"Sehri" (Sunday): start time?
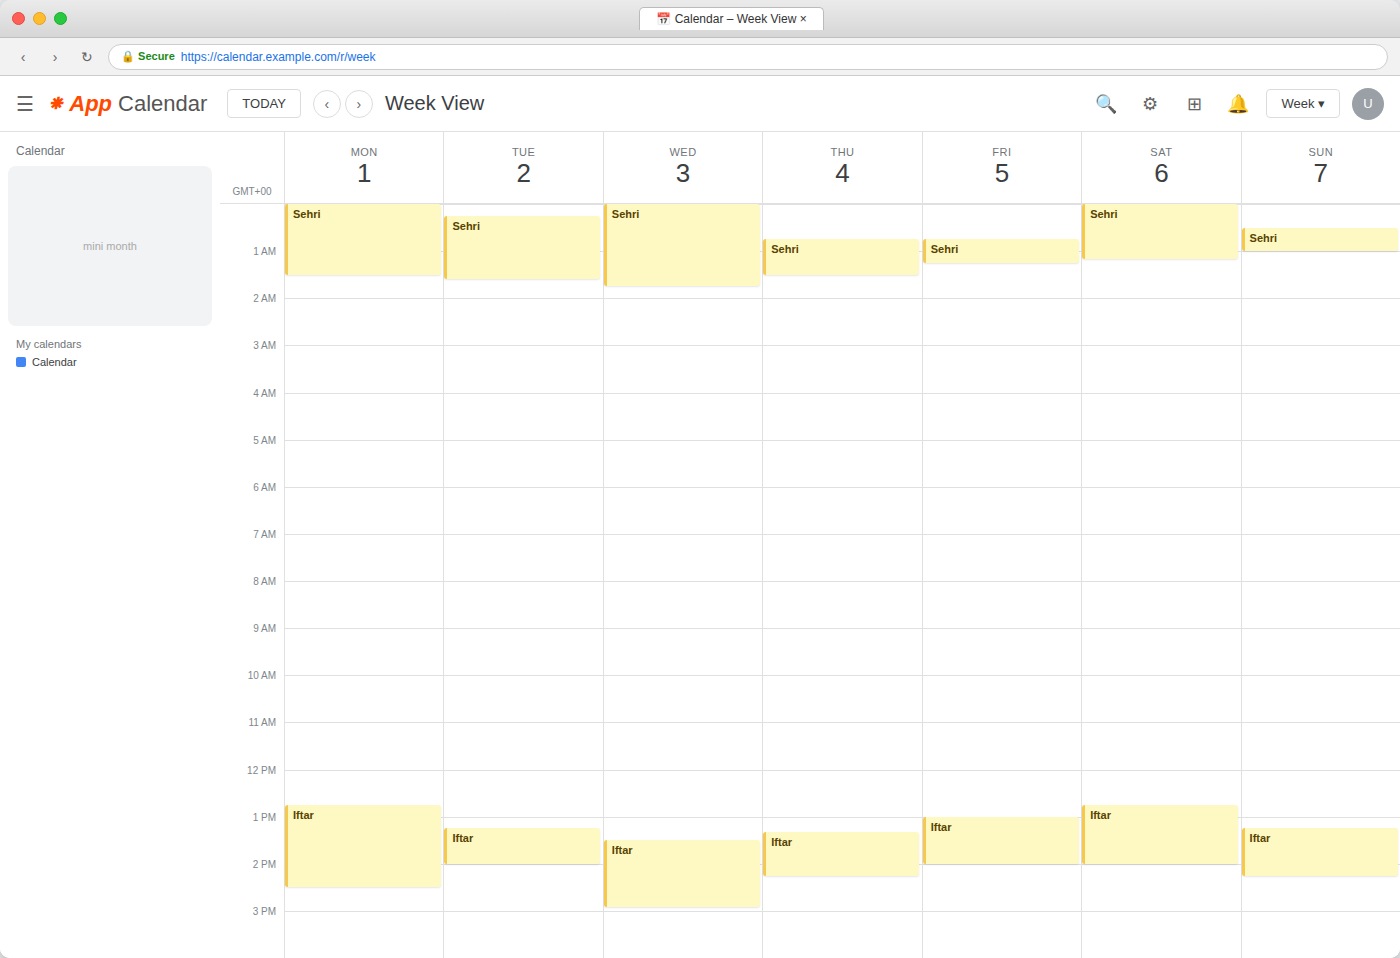
12:30 AM